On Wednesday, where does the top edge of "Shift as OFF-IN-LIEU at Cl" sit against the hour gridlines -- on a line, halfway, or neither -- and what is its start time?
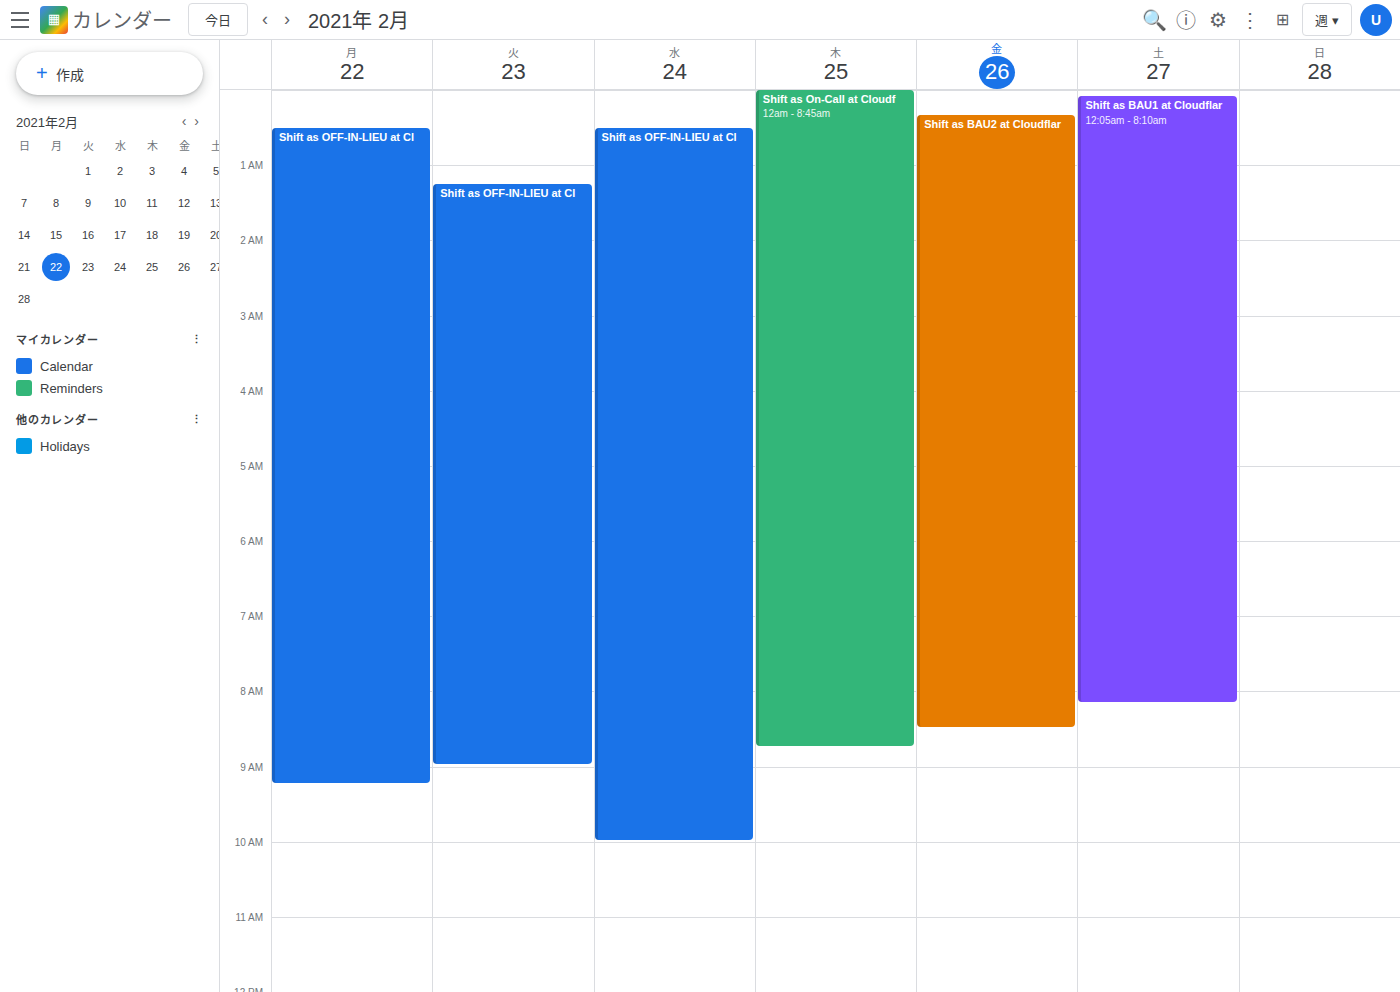
12:30 AM -- halfway between the 12 AM and 1 AM lines.